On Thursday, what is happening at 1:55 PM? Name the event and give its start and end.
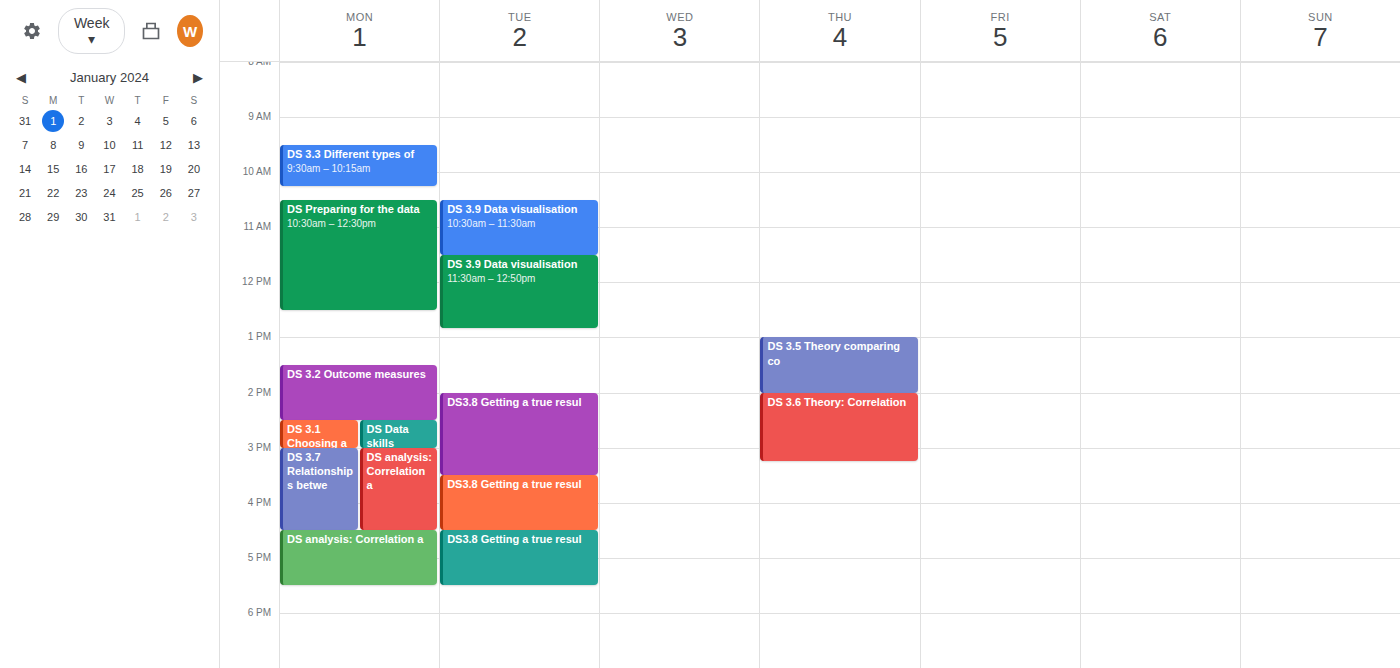
"DS 3.5 Theory comparing co", 1:00 PM to 2:00 PM